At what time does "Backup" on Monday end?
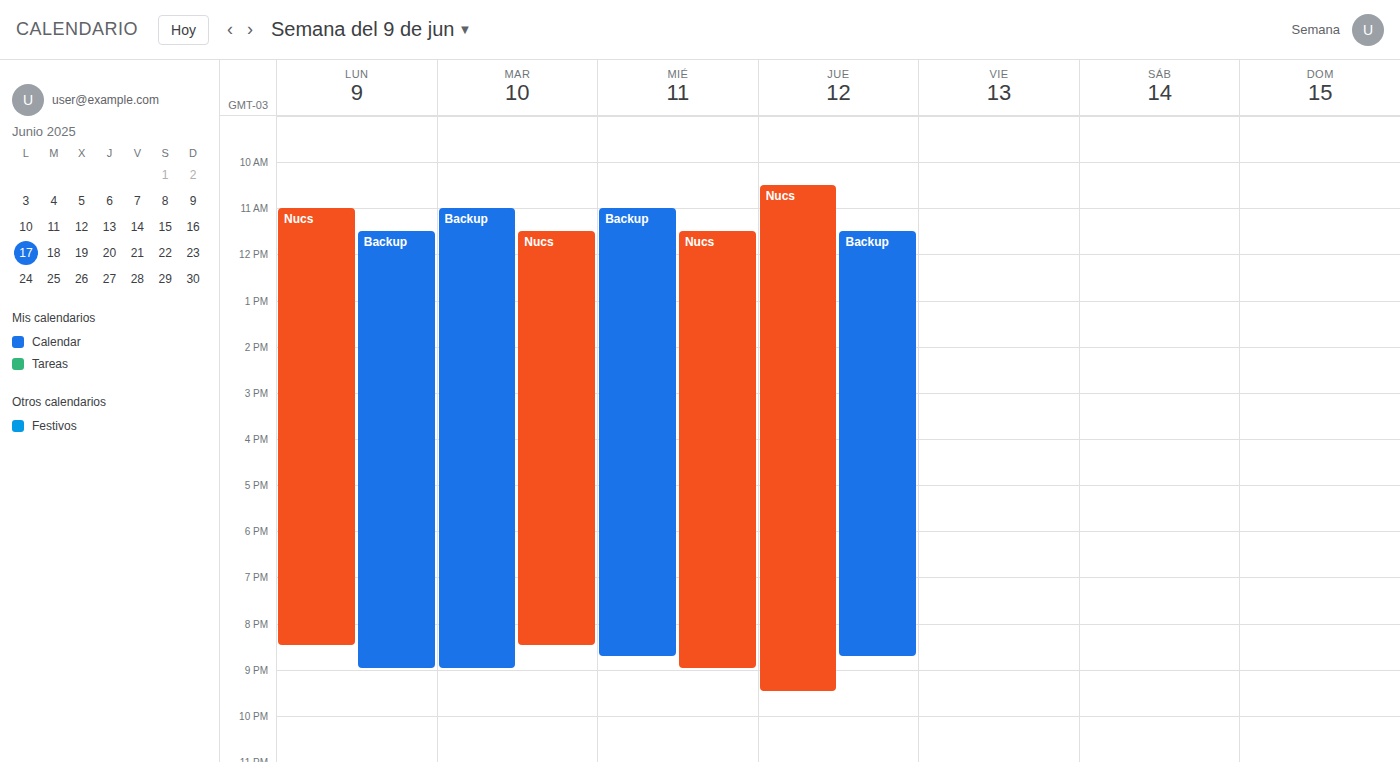
9:00 PM